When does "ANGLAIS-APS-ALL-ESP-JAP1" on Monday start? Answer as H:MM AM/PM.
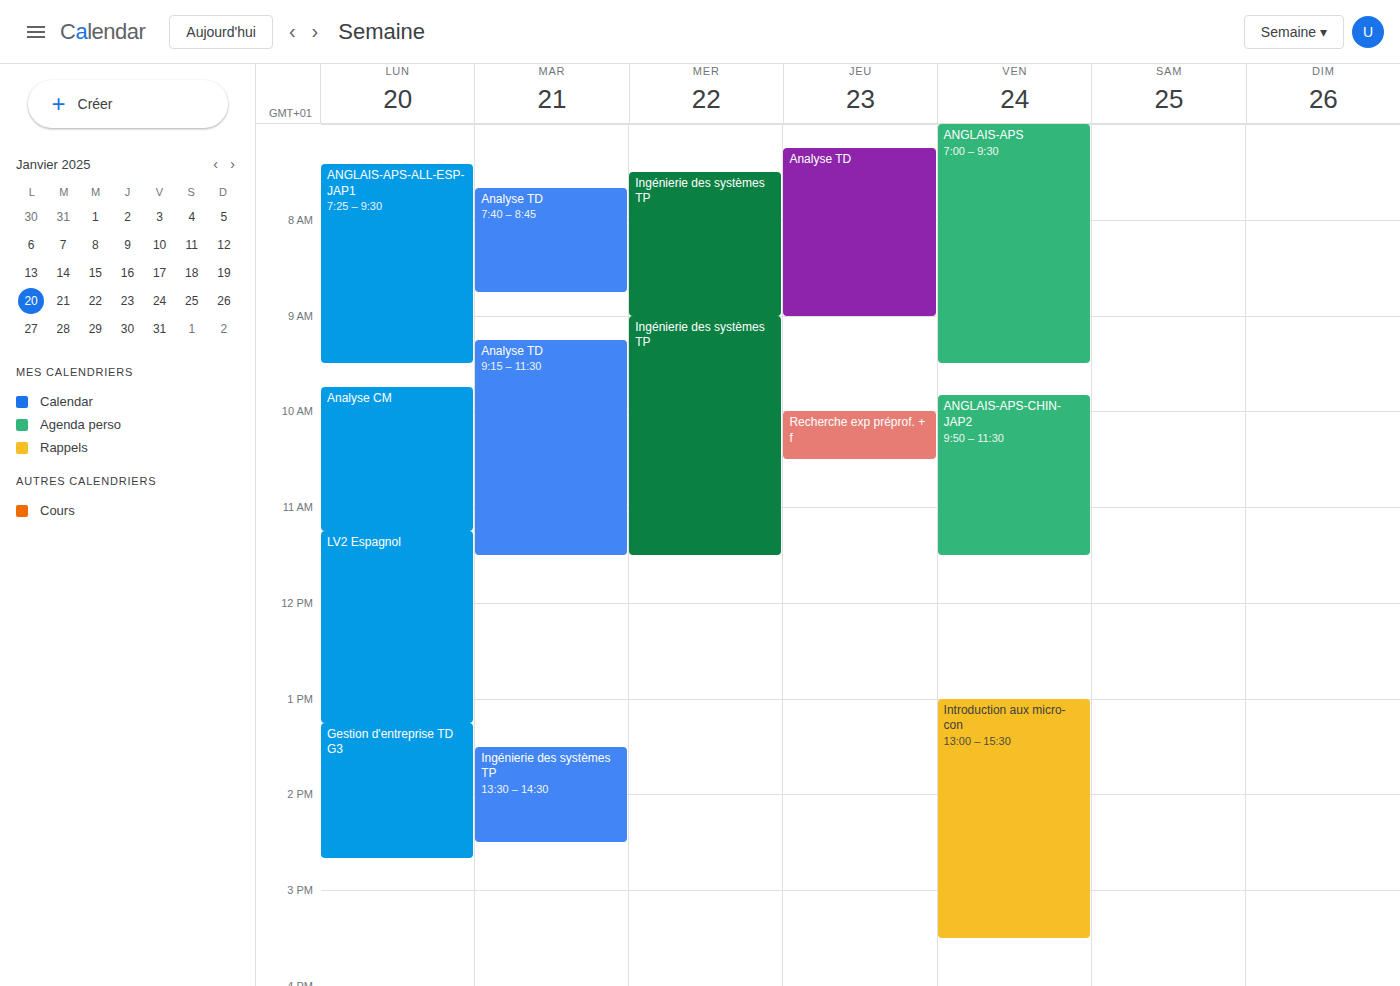
7:25 AM